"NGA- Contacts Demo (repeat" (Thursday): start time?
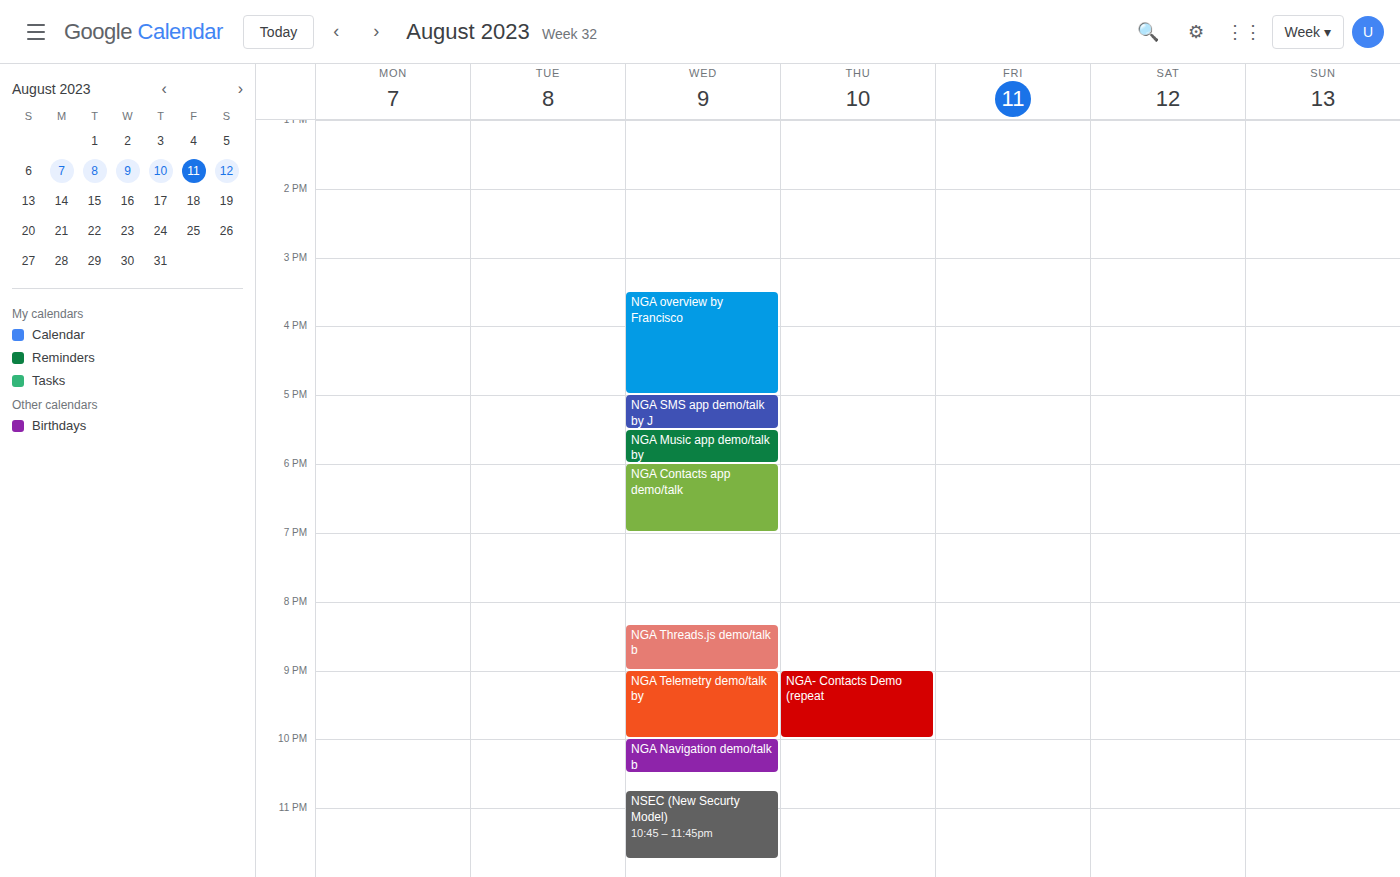
9:00 PM